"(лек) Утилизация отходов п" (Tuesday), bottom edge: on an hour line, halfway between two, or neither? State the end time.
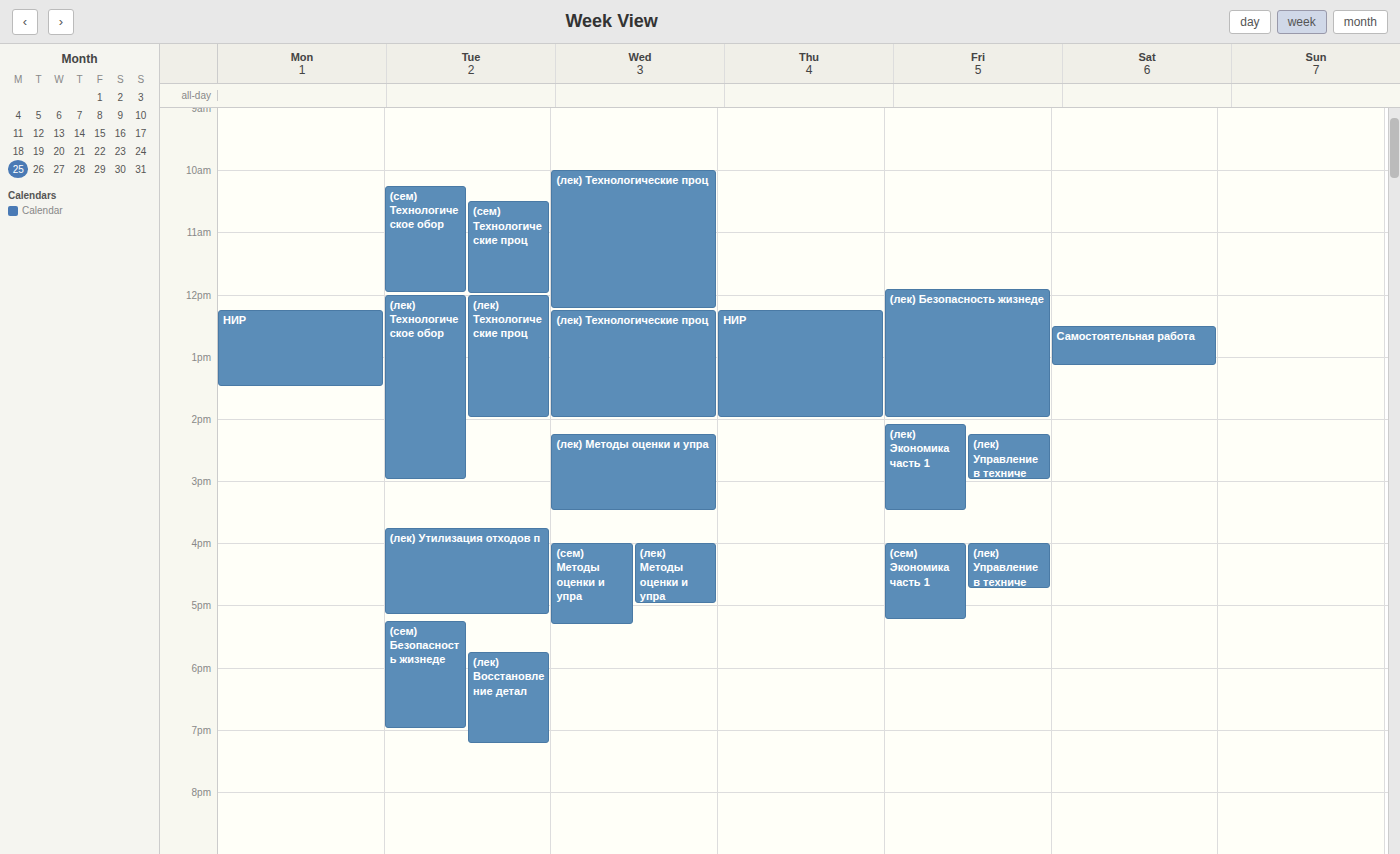
5:10 PM -- neither: 10 minutes below the 5 PM line and 50 minutes above the 6 PM line.